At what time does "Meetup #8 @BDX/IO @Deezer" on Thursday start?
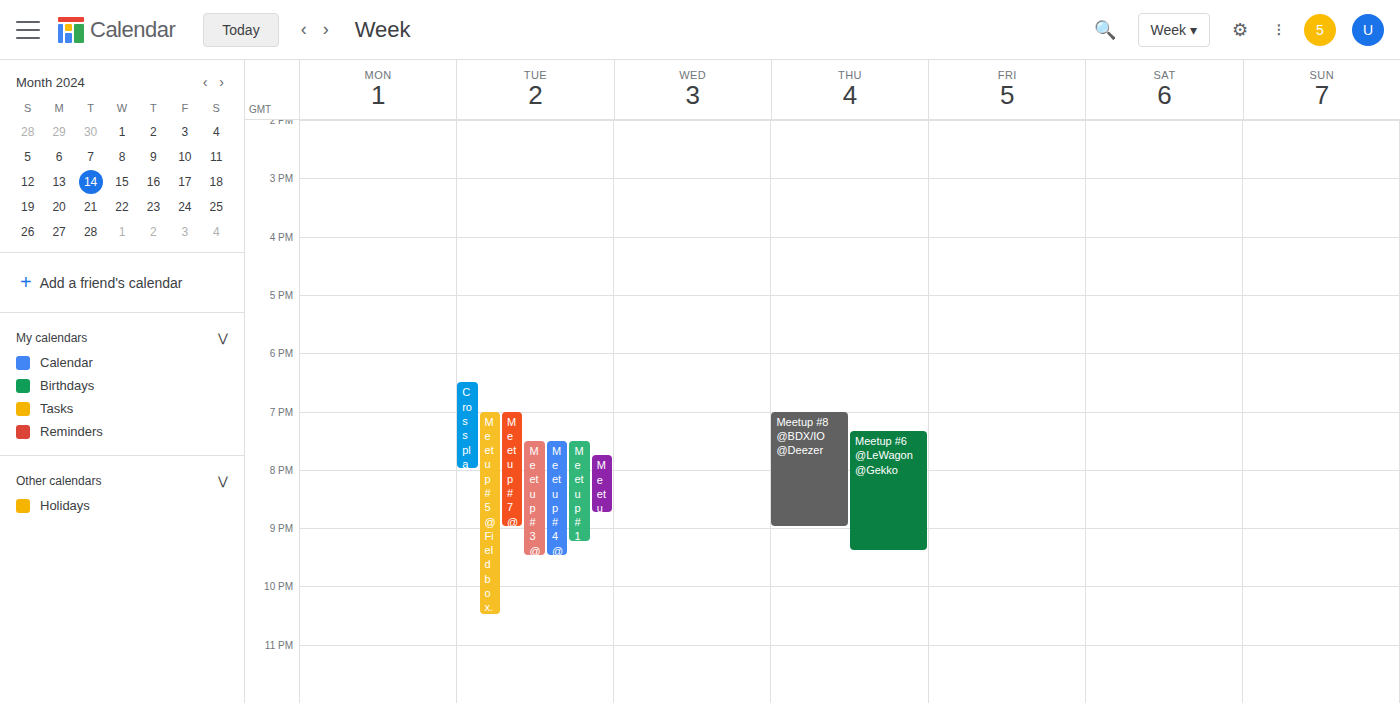
7:00 PM